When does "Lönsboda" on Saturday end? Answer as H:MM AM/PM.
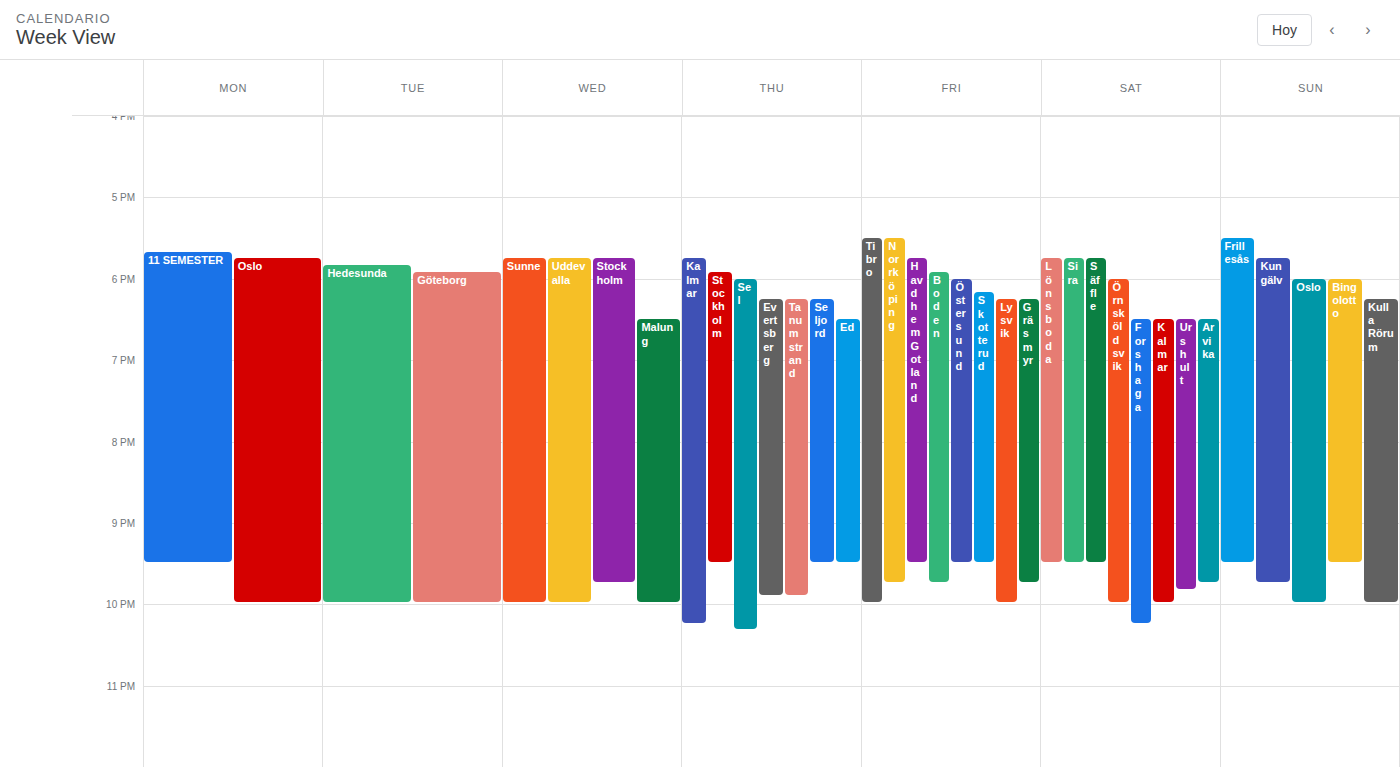
9:30 PM